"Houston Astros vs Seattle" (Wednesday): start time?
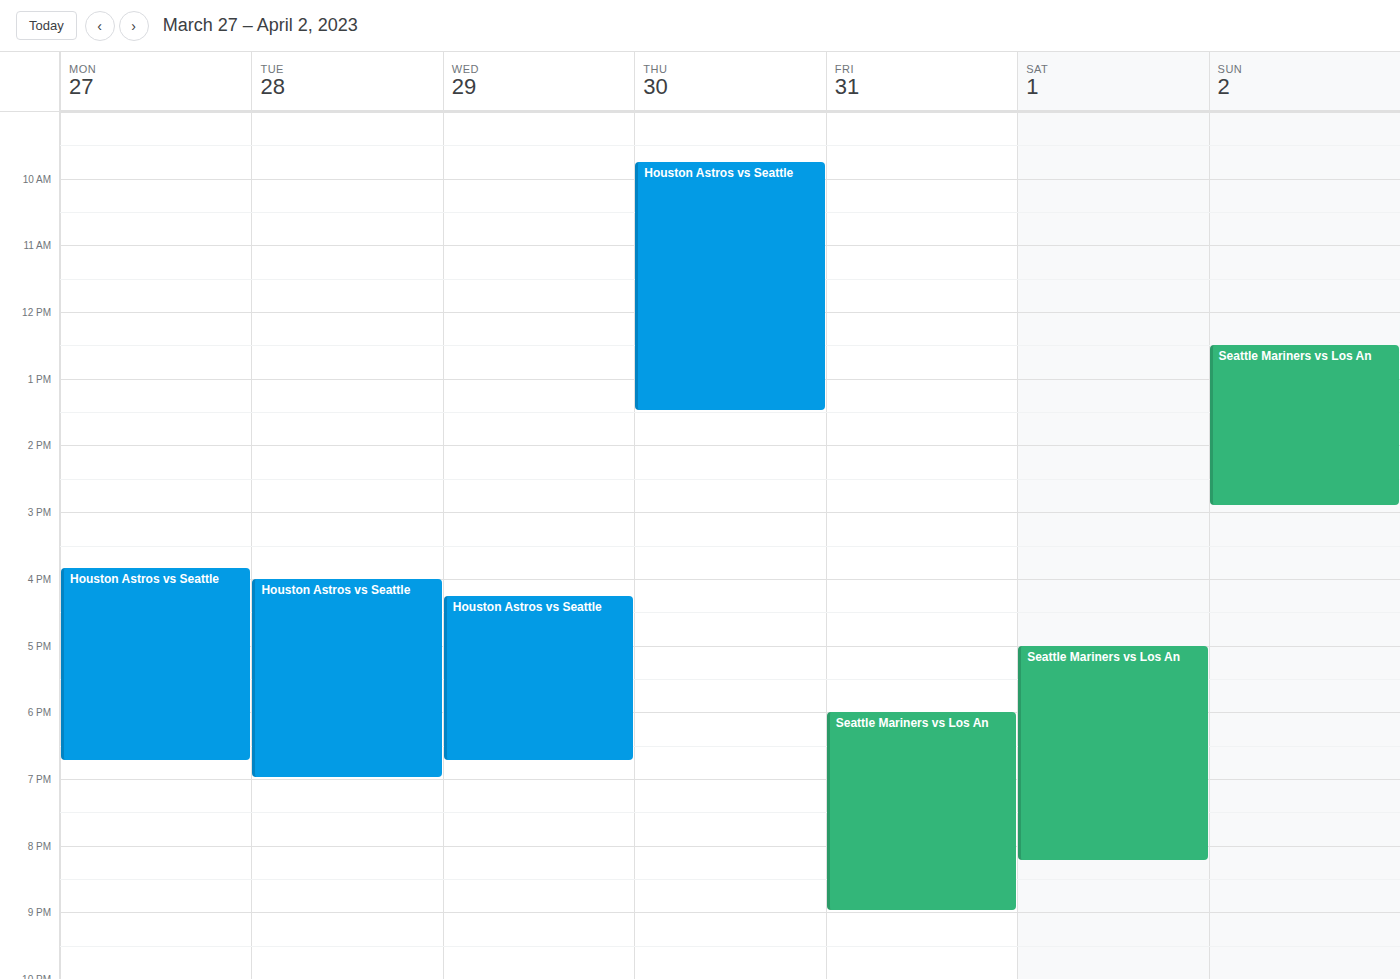
16:15